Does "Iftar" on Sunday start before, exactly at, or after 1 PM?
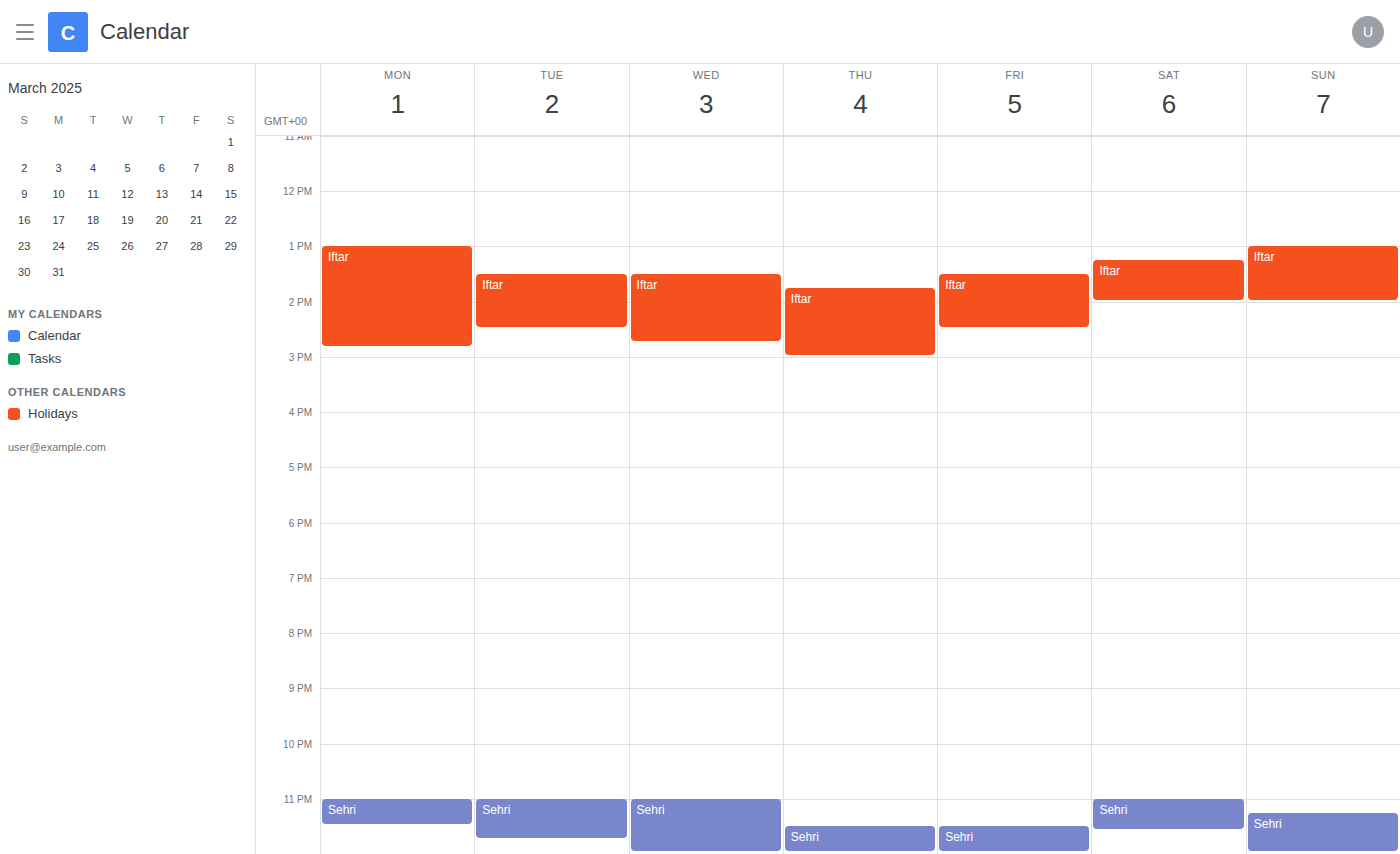
1:00 PM -- exactly at 1 PM, on the 1 PM line.